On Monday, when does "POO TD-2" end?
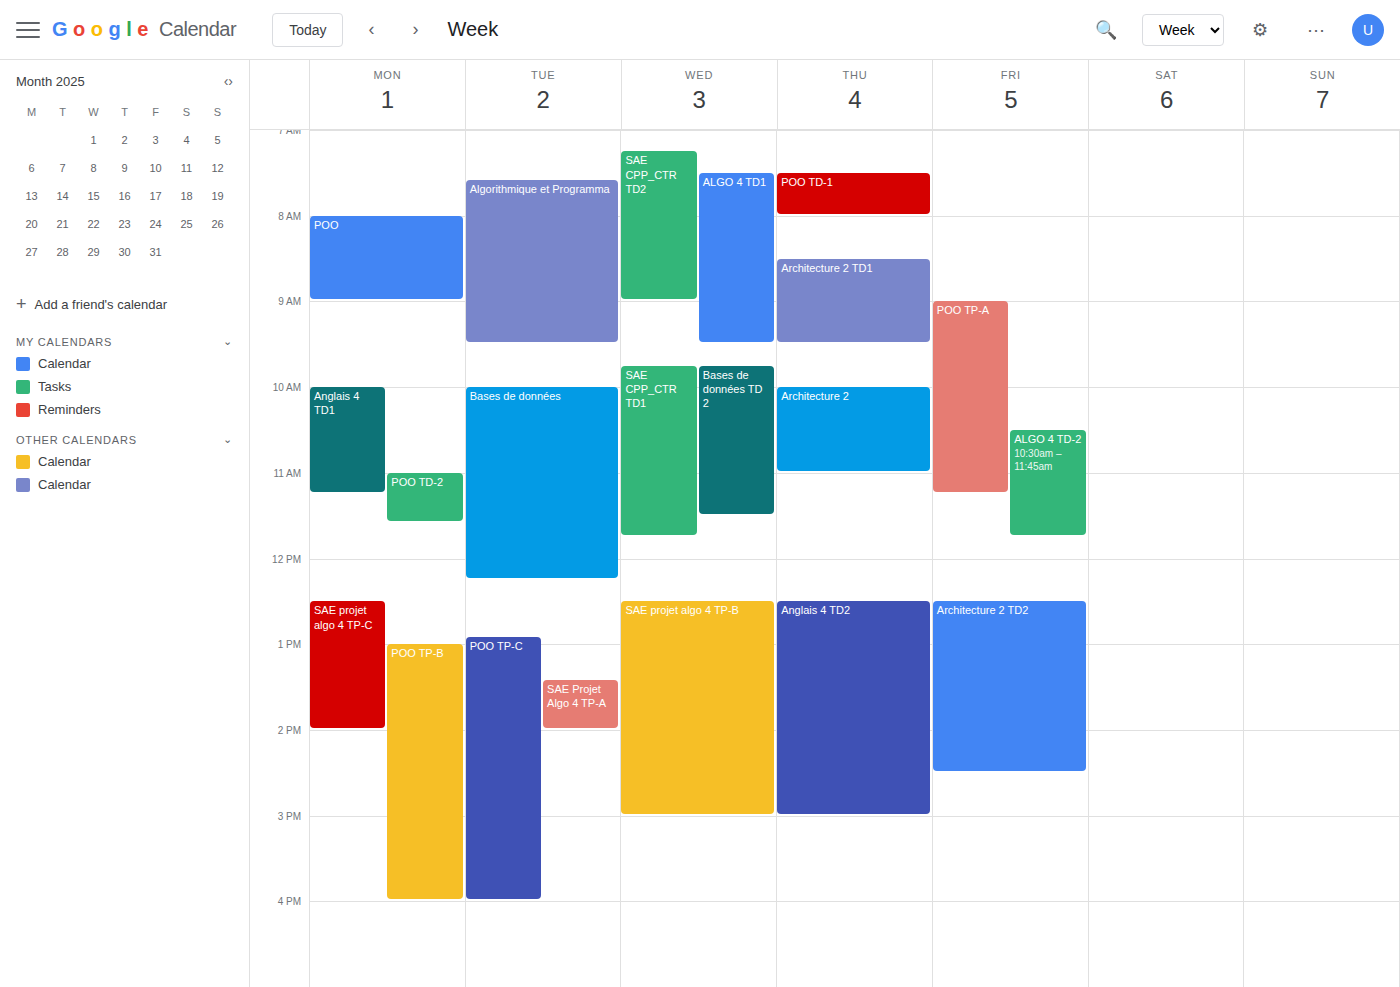
11:35 AM